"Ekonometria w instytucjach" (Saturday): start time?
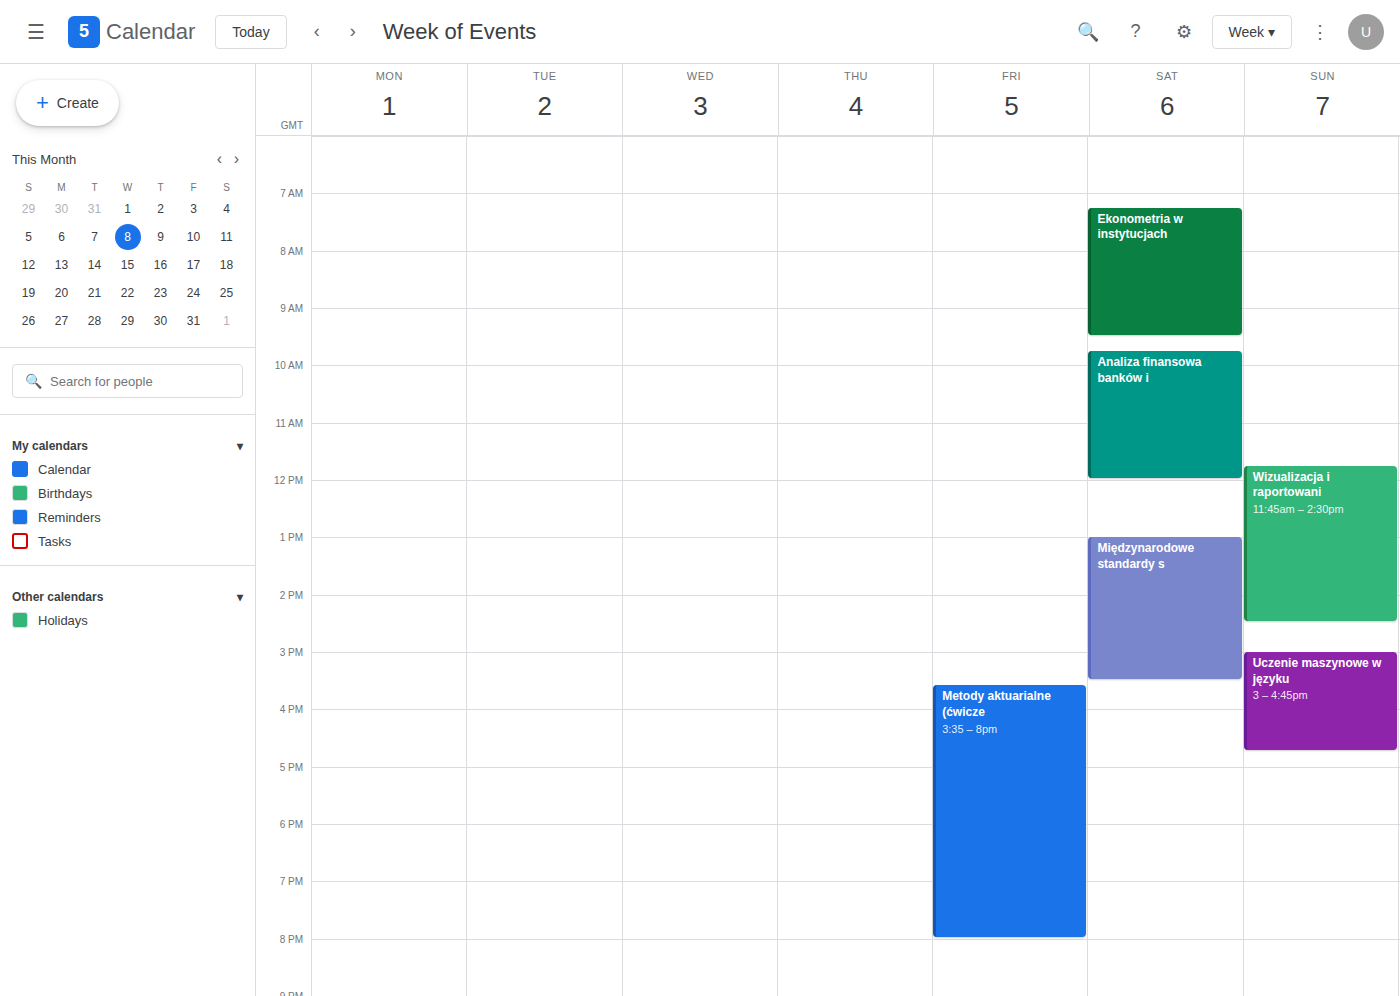
7:15 AM